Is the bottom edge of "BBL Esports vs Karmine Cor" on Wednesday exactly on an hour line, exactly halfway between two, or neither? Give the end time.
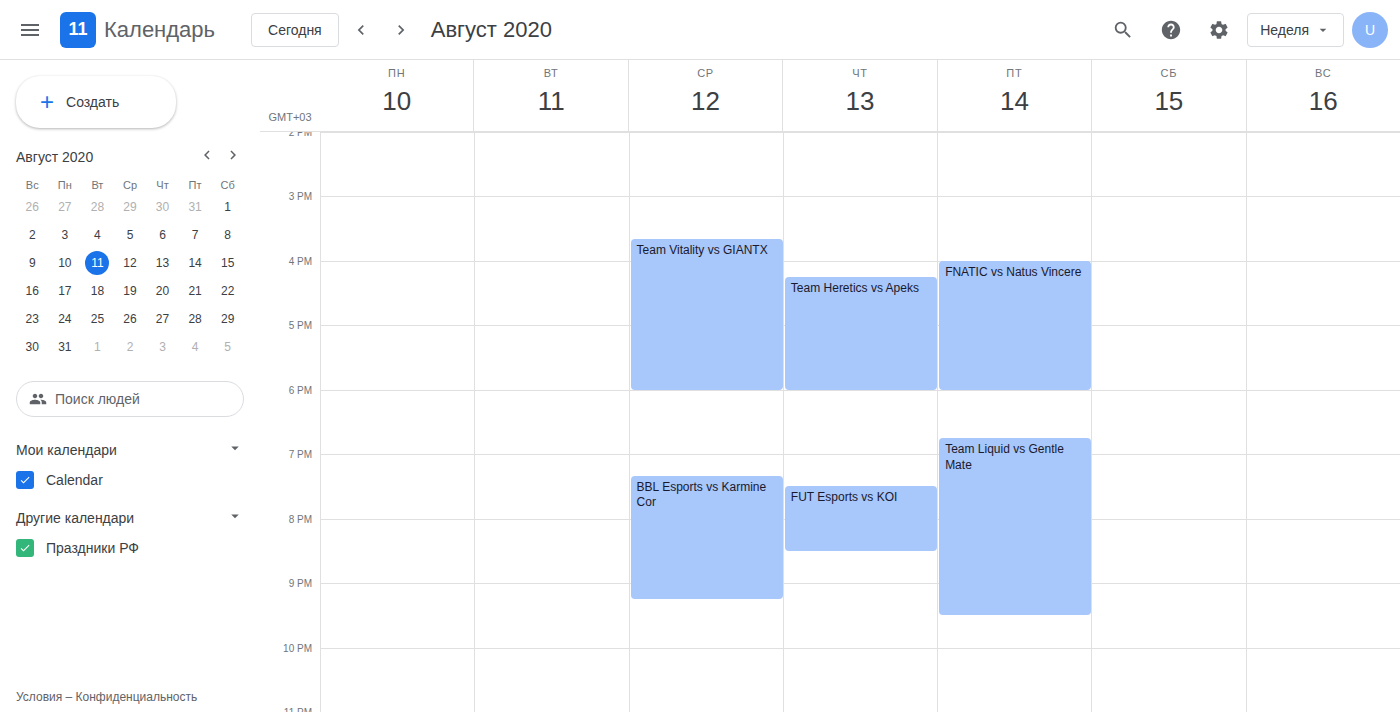
9:15 PM -- neither: a quarter of the way from the 9 PM line to the 10 PM line.